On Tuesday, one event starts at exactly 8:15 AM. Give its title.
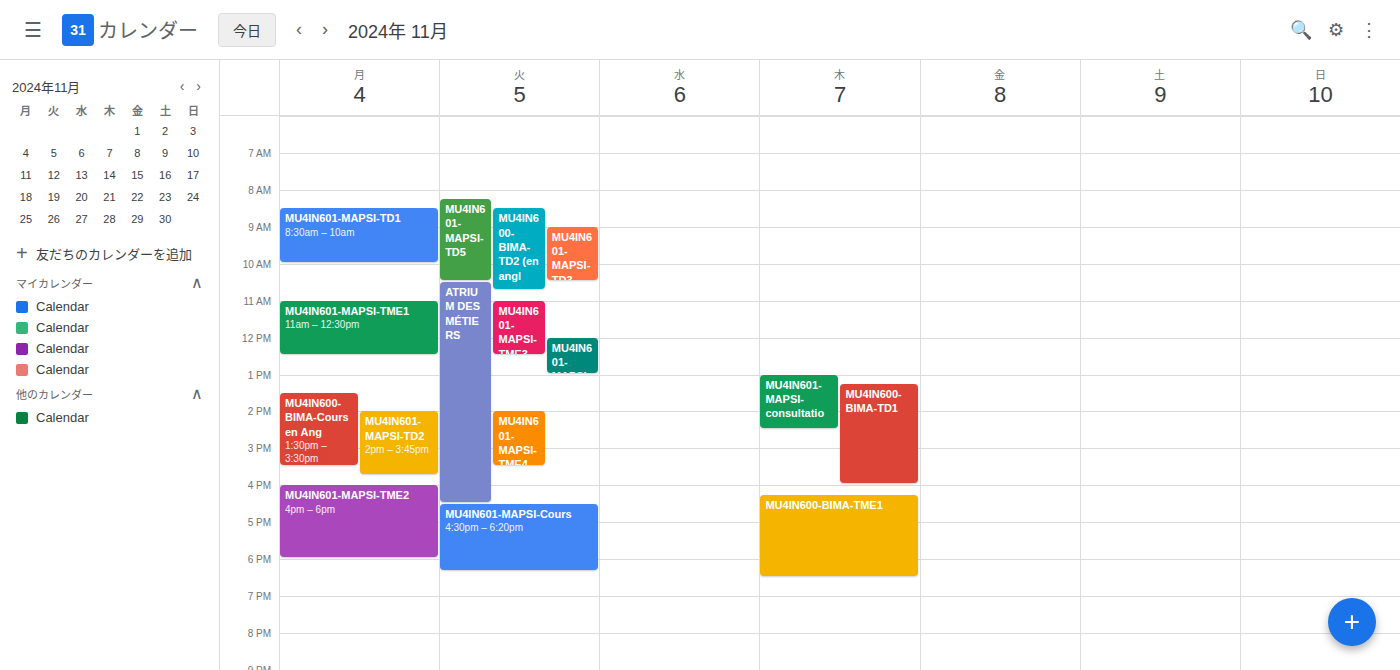
"MU4IN601-MAPSI-TD5"